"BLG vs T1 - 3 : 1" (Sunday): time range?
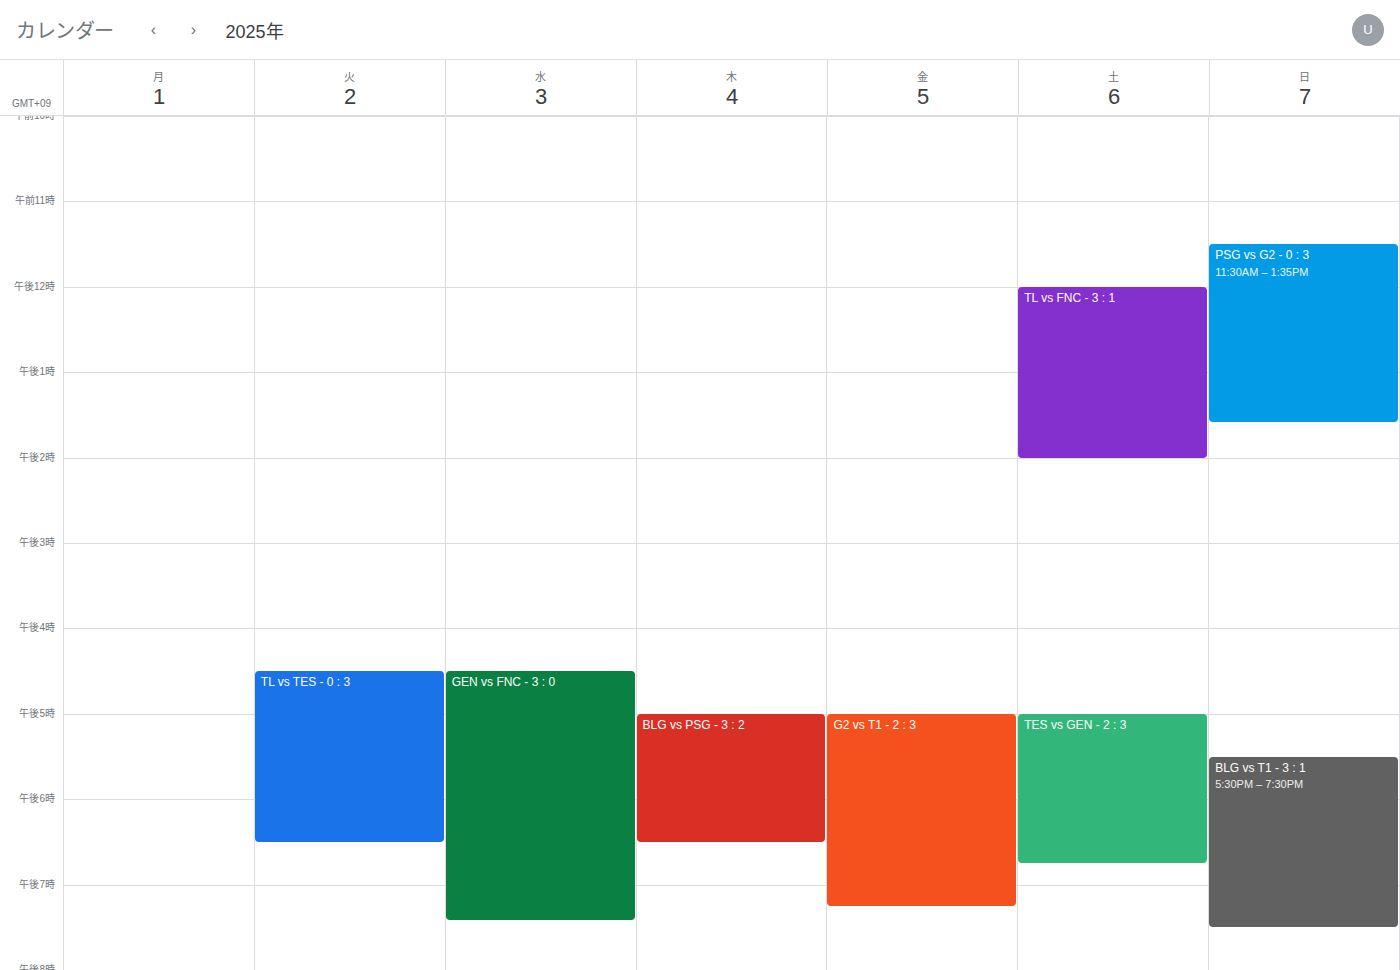
5:30 PM to 7:30 PM